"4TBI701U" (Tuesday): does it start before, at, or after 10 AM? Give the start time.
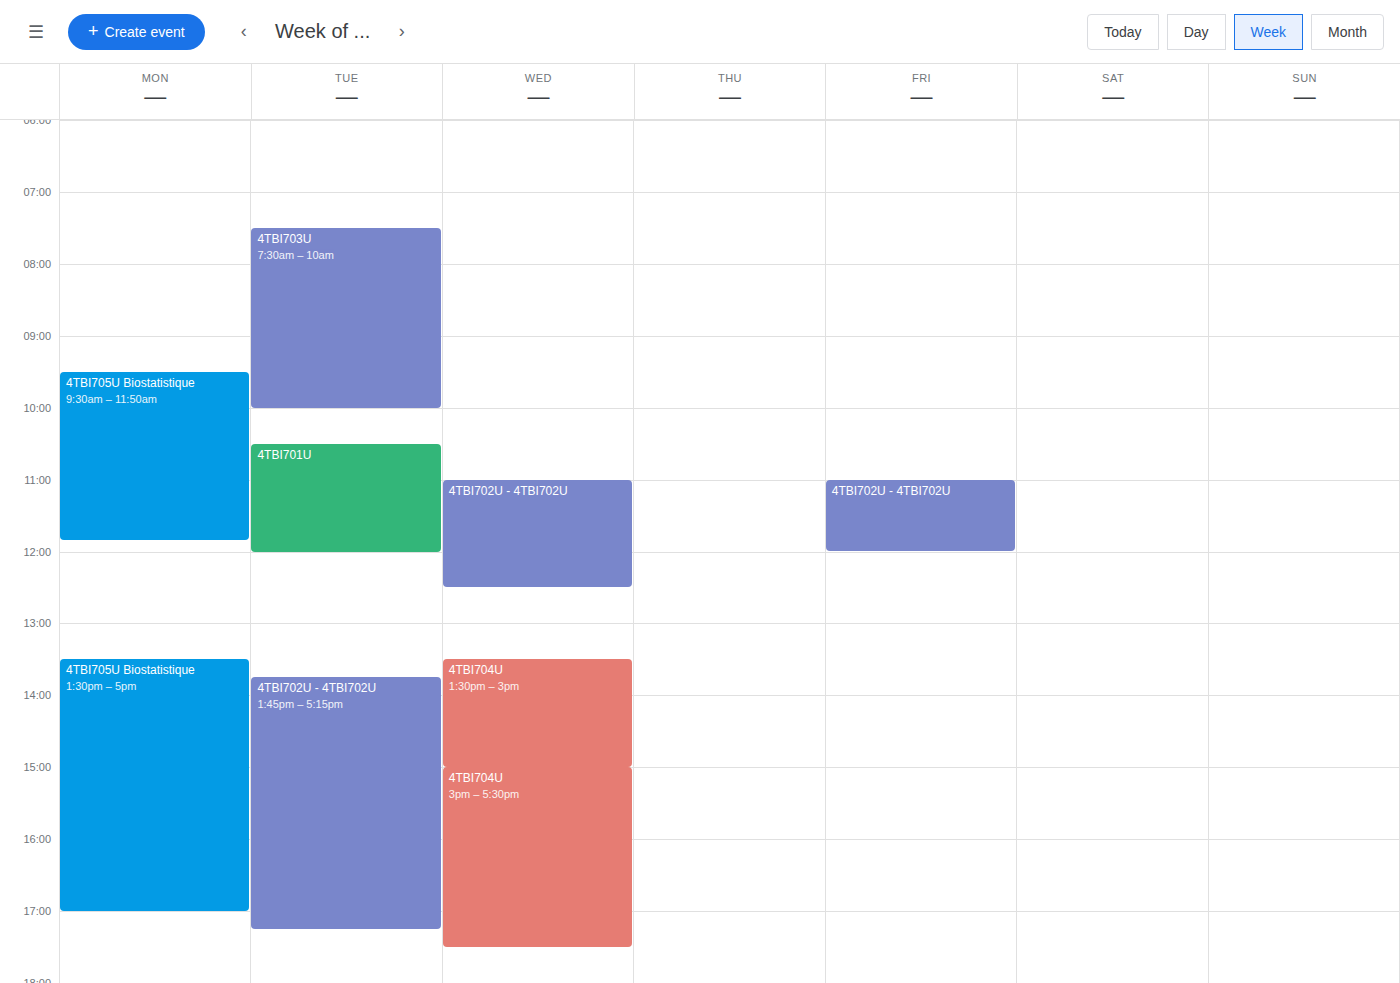
10:30 AM -- after 10 AM, 30 minutes below the 10 AM line.